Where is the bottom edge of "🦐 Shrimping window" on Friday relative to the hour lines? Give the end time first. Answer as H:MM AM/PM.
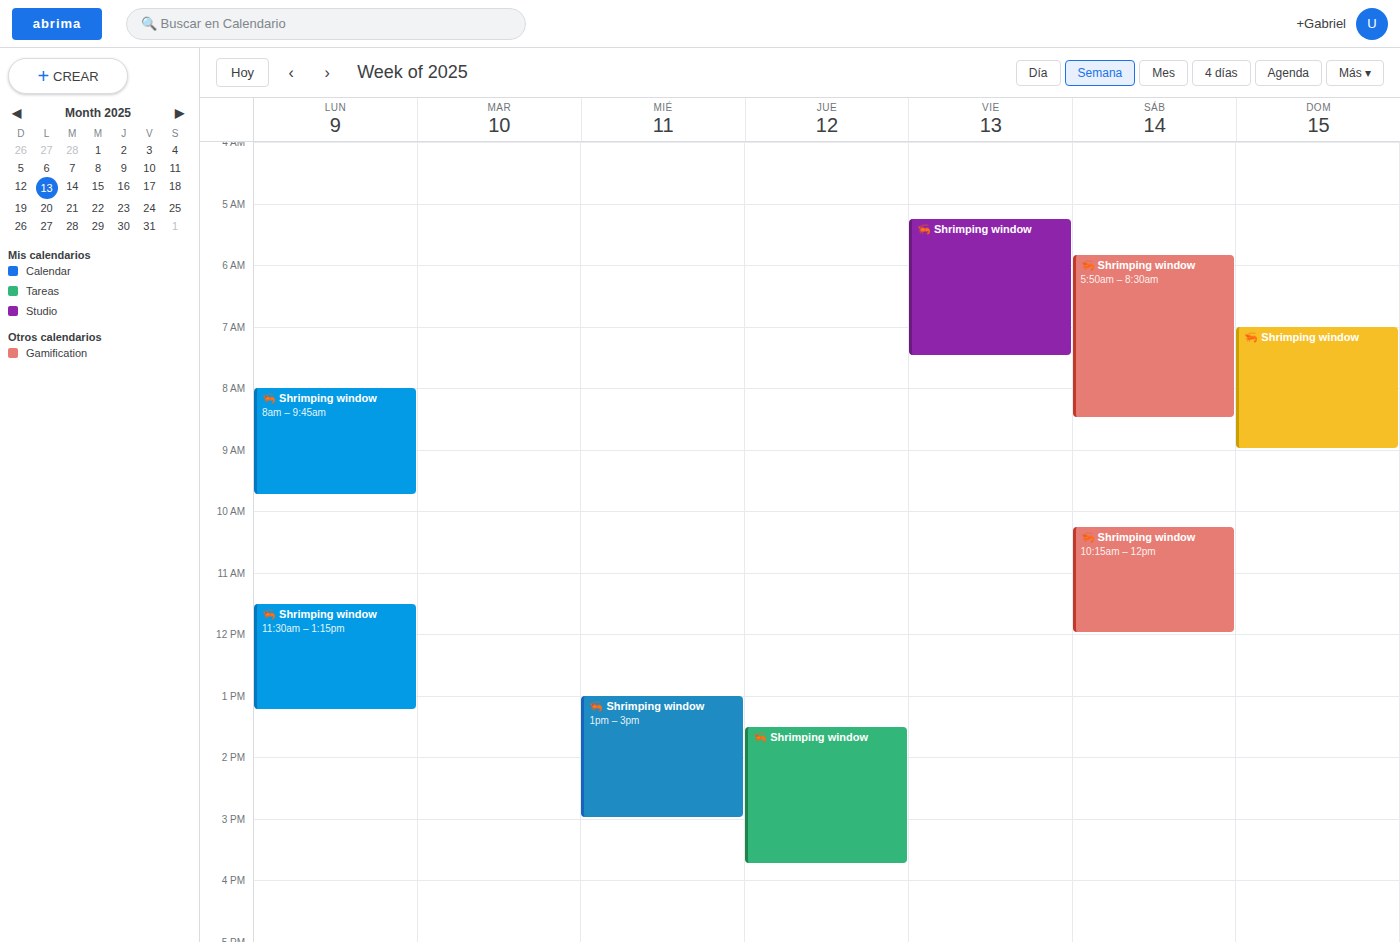
7:30 AM -- halfway between the 7 AM and 8 AM lines.